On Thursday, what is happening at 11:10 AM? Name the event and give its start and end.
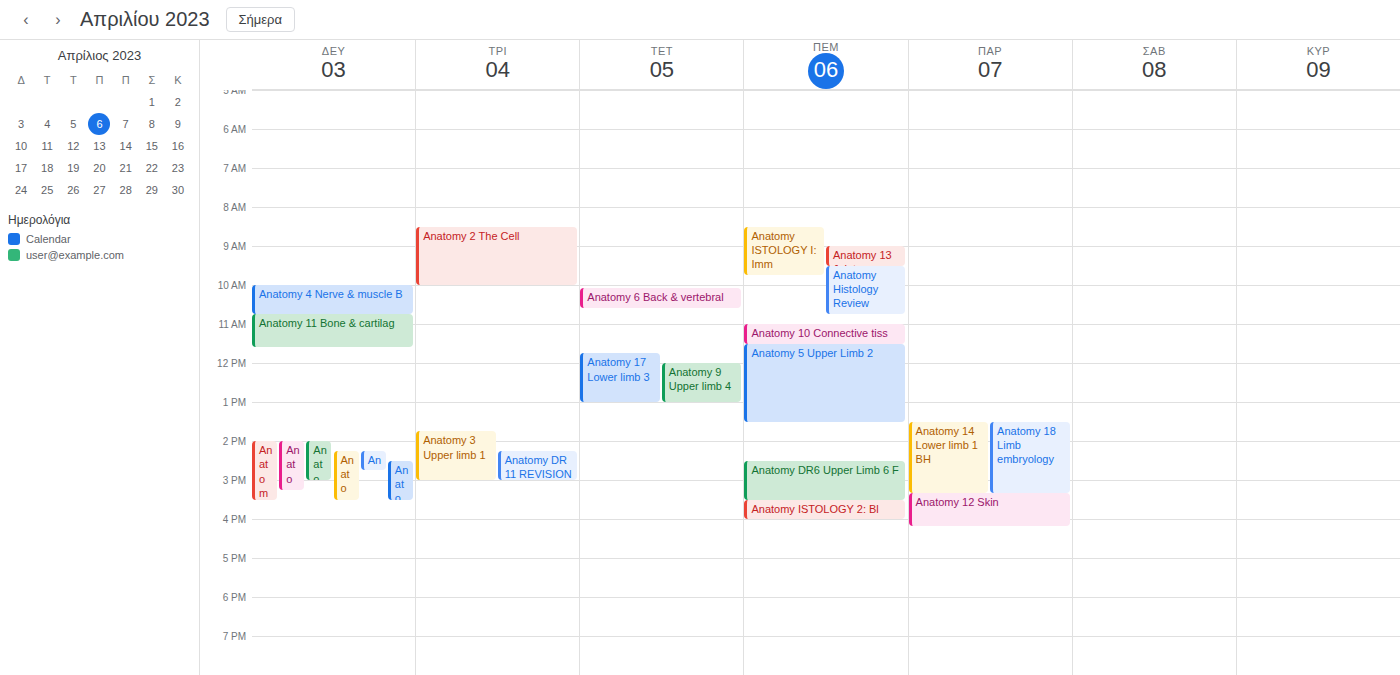
"Anatomy 10 Connective tiss", 11:00 AM to 11:30 AM